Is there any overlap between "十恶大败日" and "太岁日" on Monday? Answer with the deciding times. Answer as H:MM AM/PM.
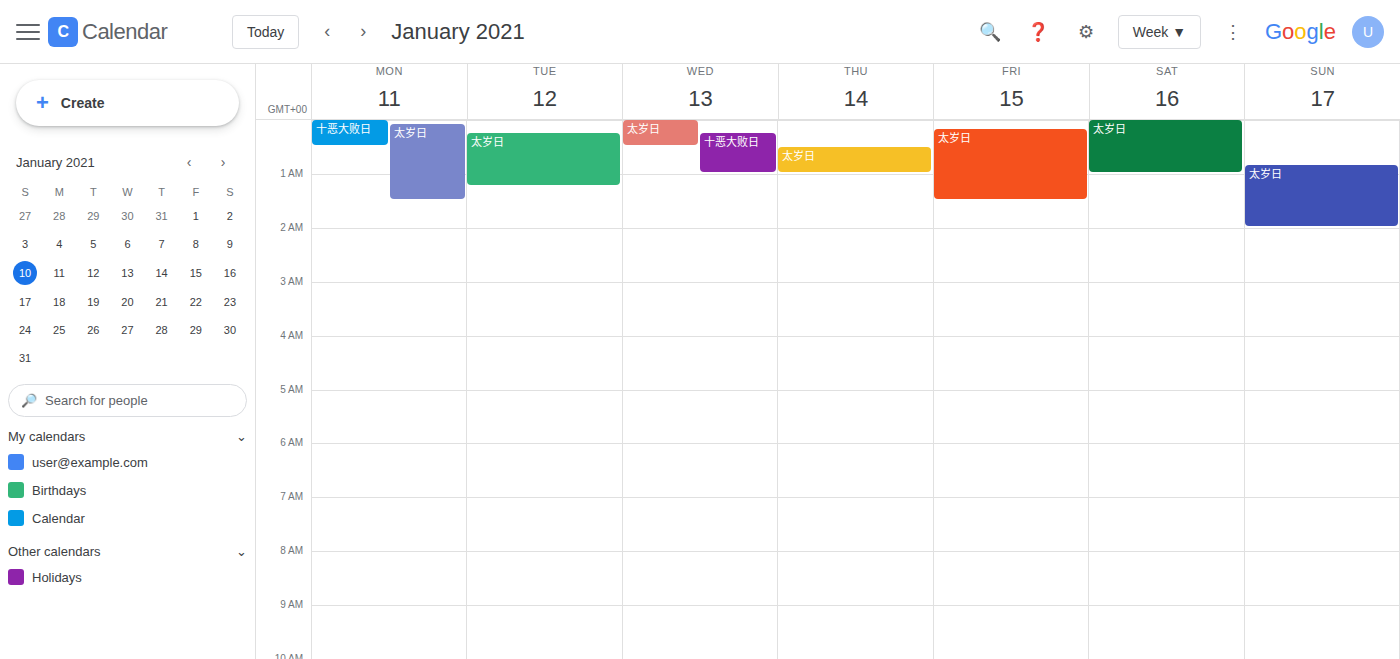
"太岁日" starts at 12:05 AM, before "十恶大败日" ends at 12:30 AM -- they overlap.